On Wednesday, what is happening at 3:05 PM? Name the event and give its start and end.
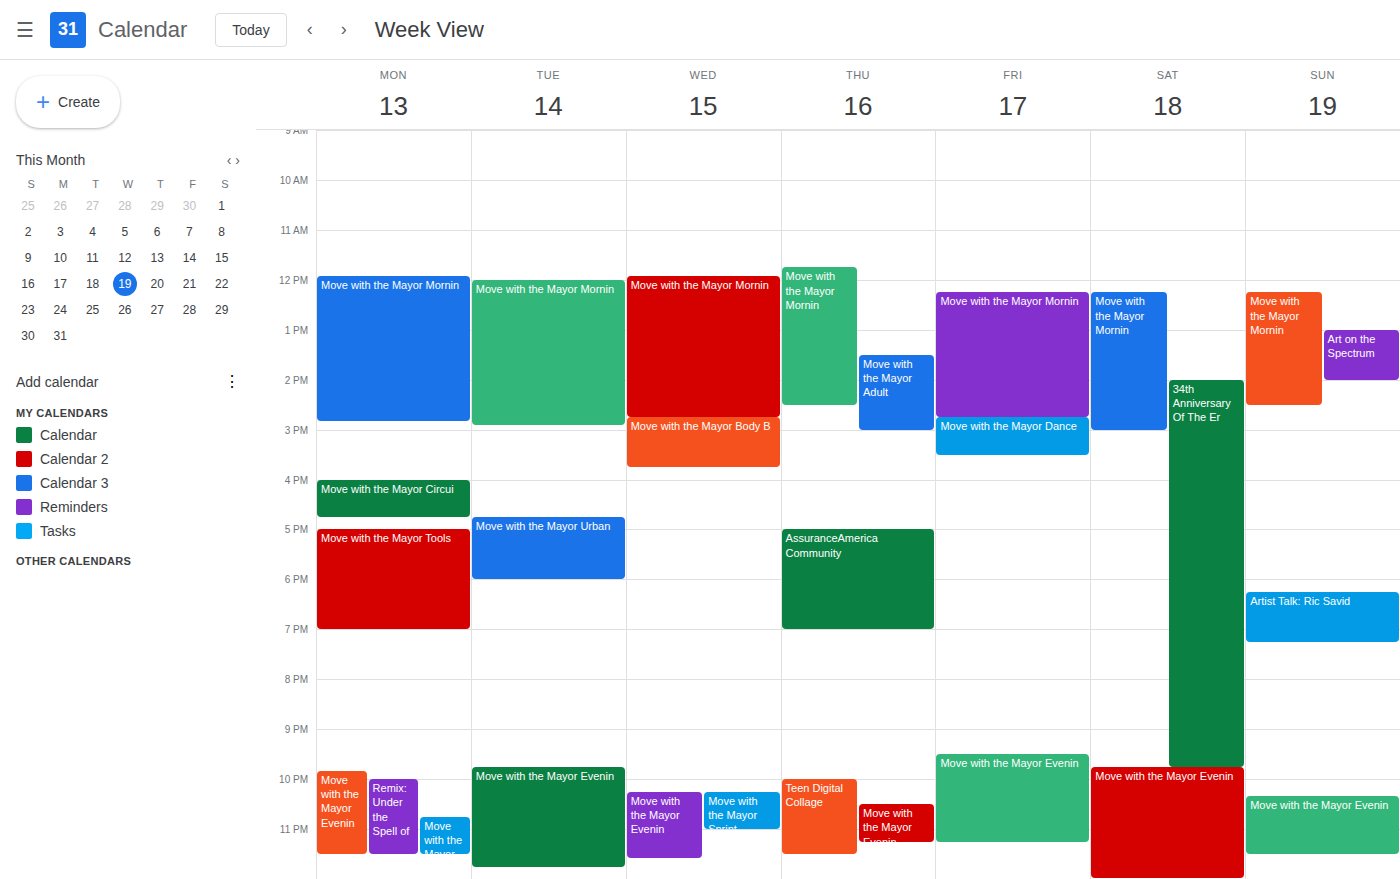
"Move with the Mayor Body B", 2:45 PM to 3:45 PM